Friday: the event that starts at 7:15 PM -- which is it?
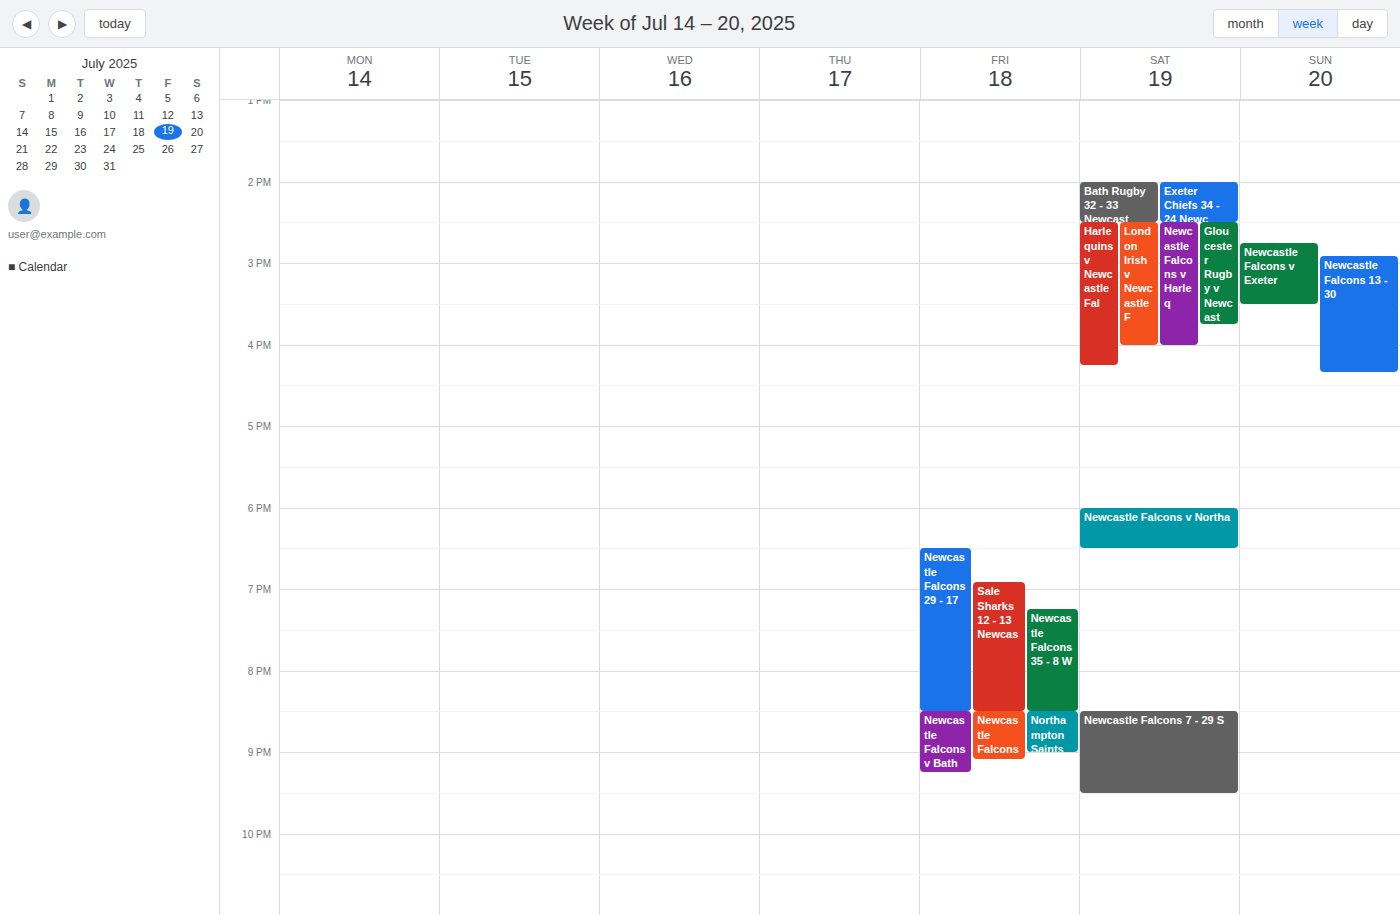
"Newcastle Falcons 35 - 8 W"